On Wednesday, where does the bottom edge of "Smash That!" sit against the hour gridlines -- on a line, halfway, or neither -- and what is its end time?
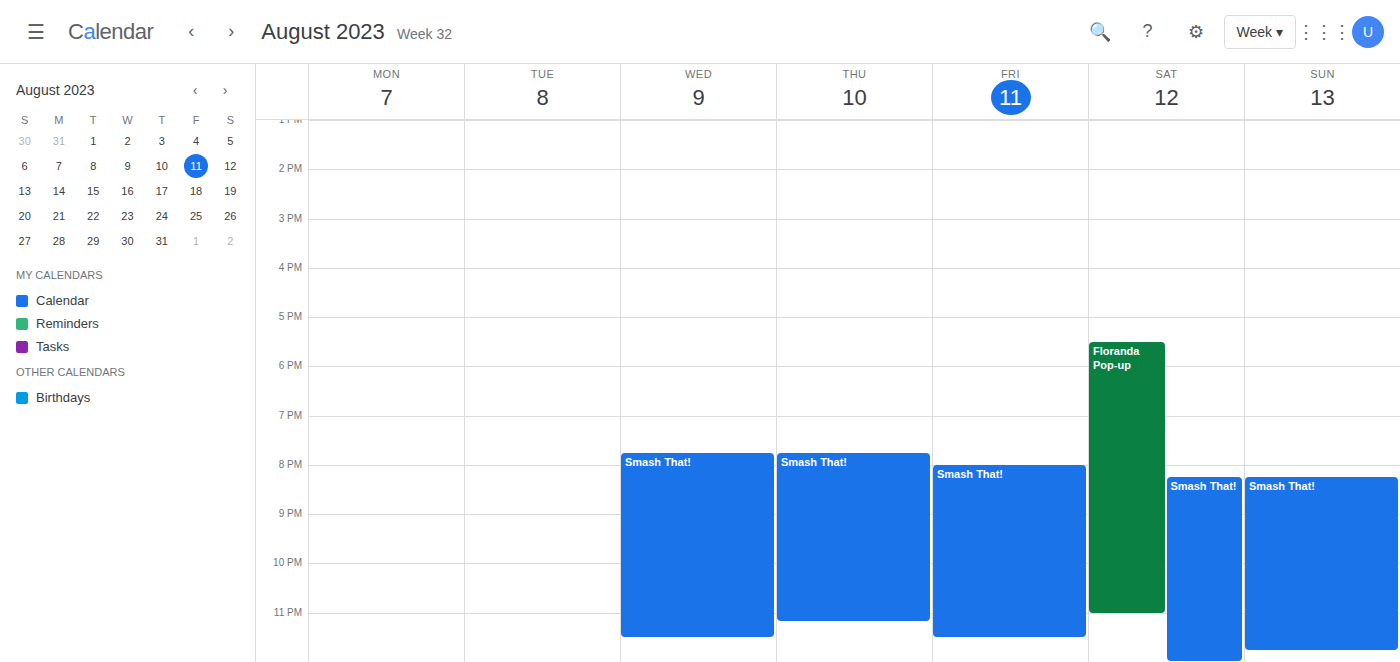
11:30 PM -- halfway between the 11 PM and 12 AM lines.